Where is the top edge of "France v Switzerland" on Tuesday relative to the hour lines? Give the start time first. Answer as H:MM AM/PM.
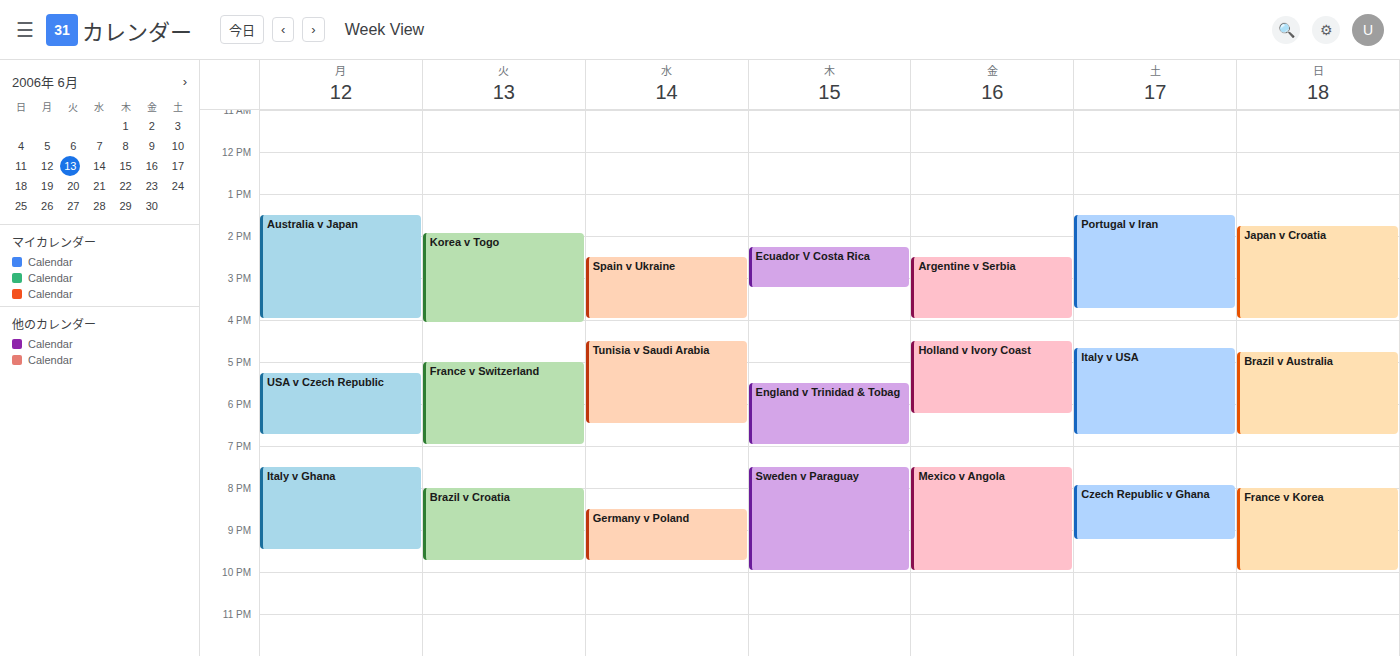
5:00 PM -- exactly on the 5 PM line.